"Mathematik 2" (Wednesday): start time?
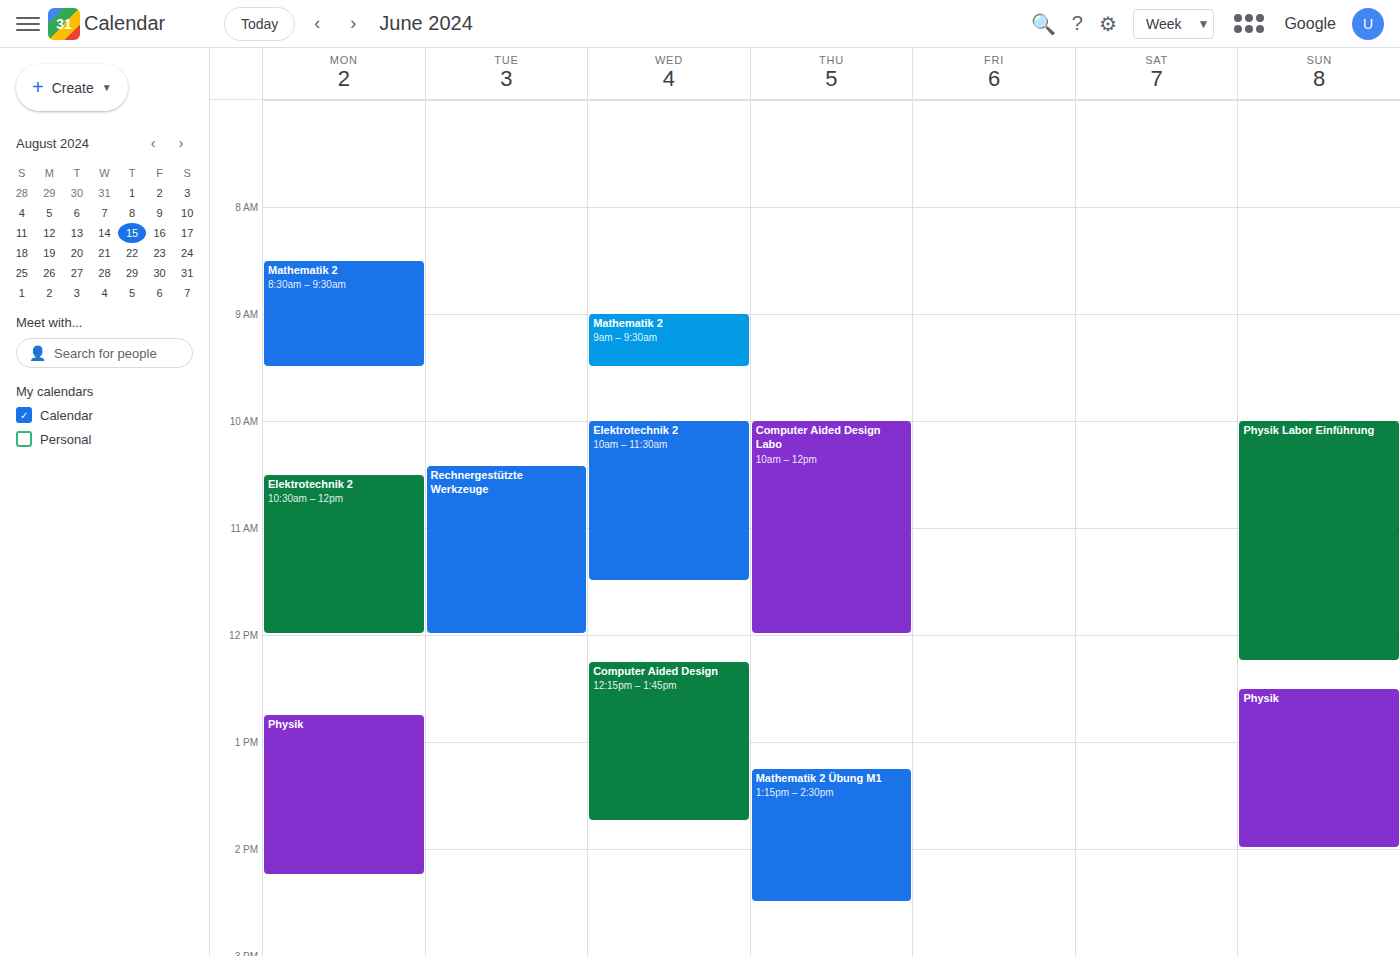
9:00 AM